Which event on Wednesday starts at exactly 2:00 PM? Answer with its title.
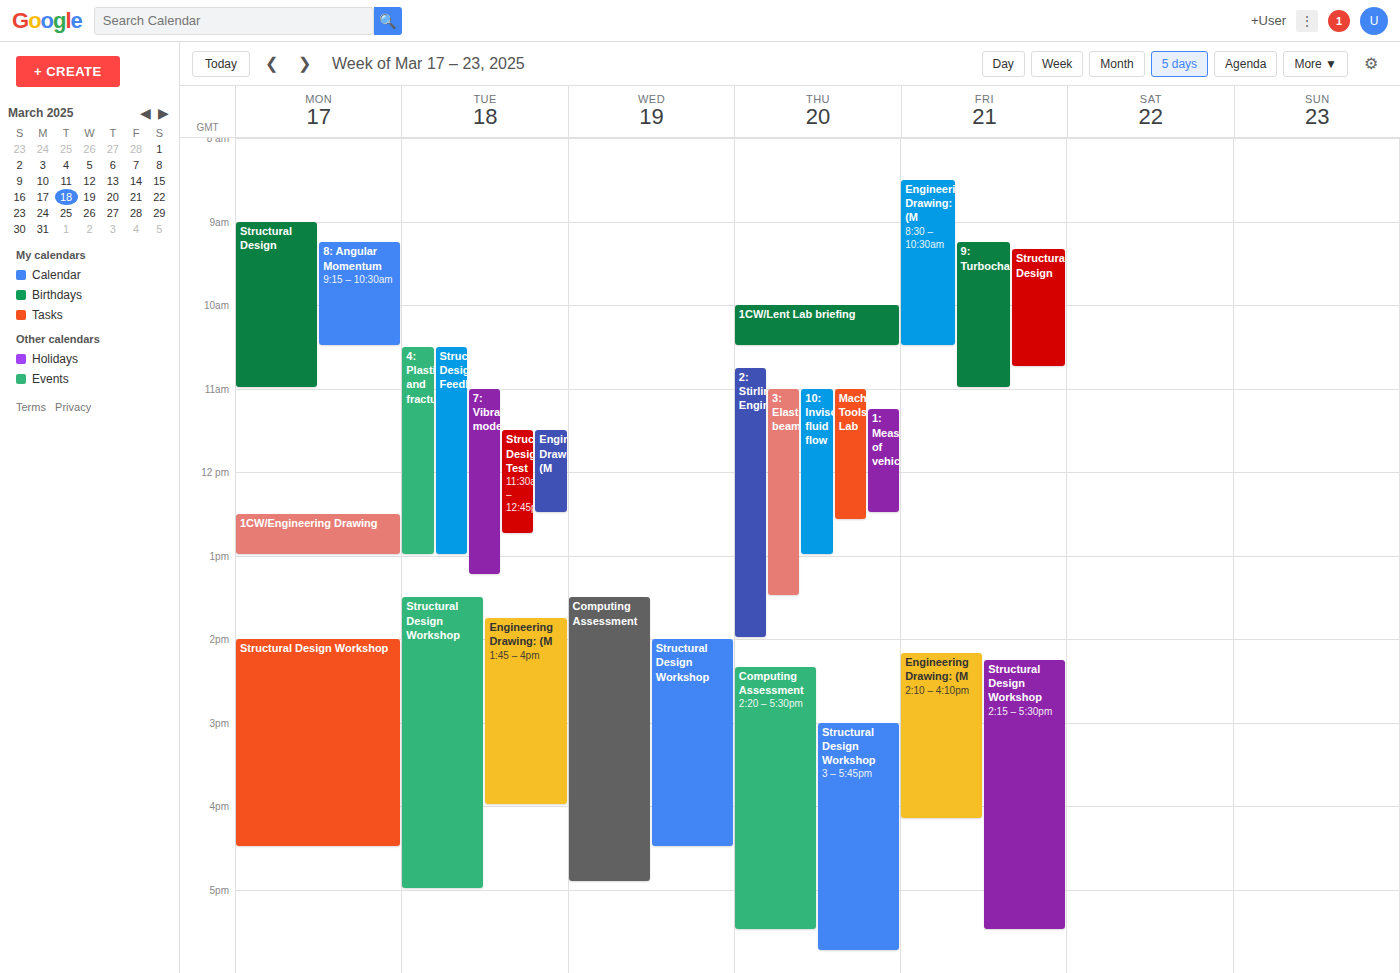
"Structural Design Workshop"